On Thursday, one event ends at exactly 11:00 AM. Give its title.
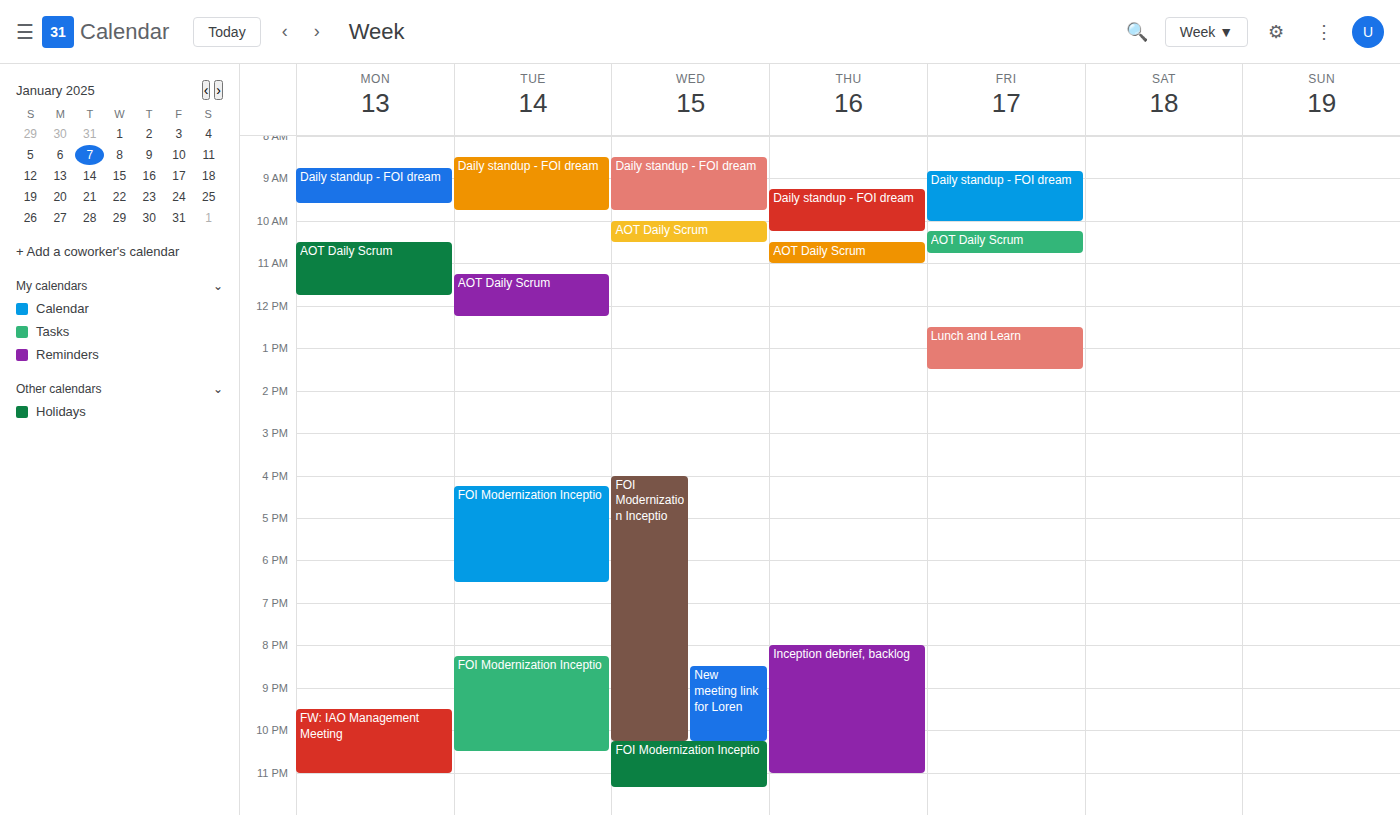
"AOT Daily Scrum"